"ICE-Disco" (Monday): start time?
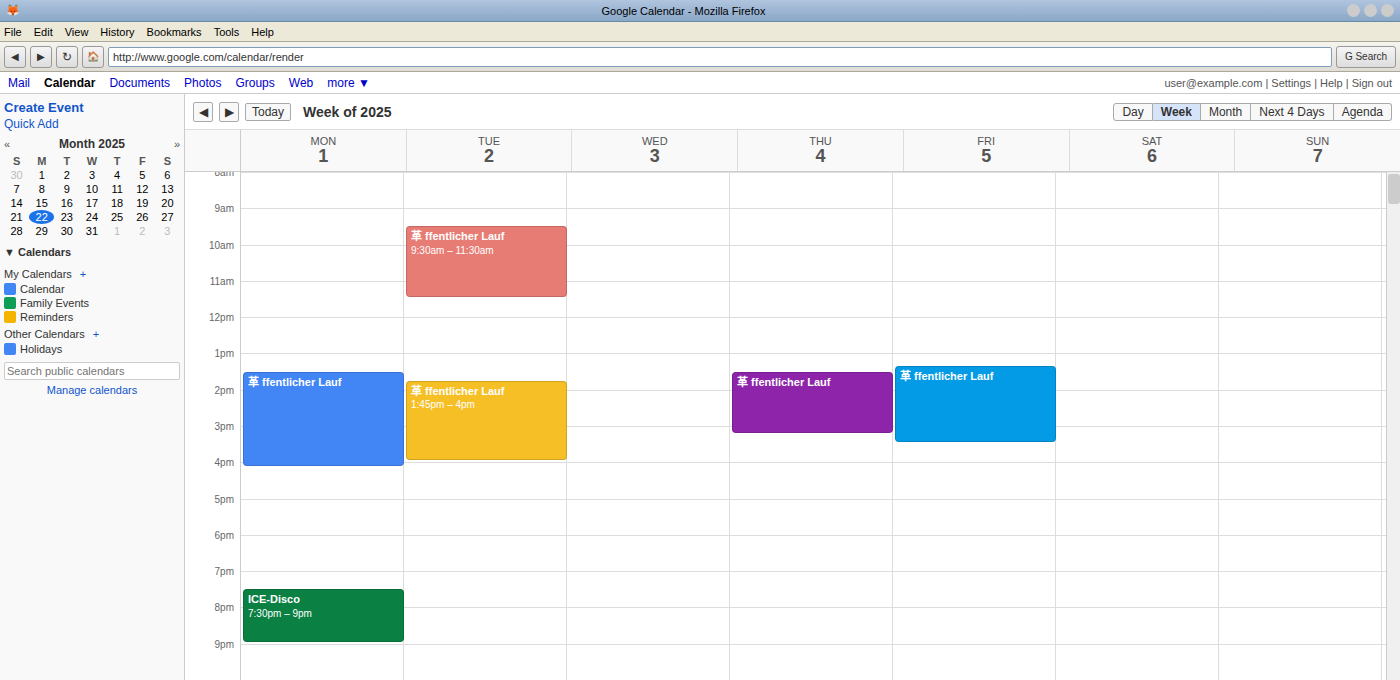
7:30 PM